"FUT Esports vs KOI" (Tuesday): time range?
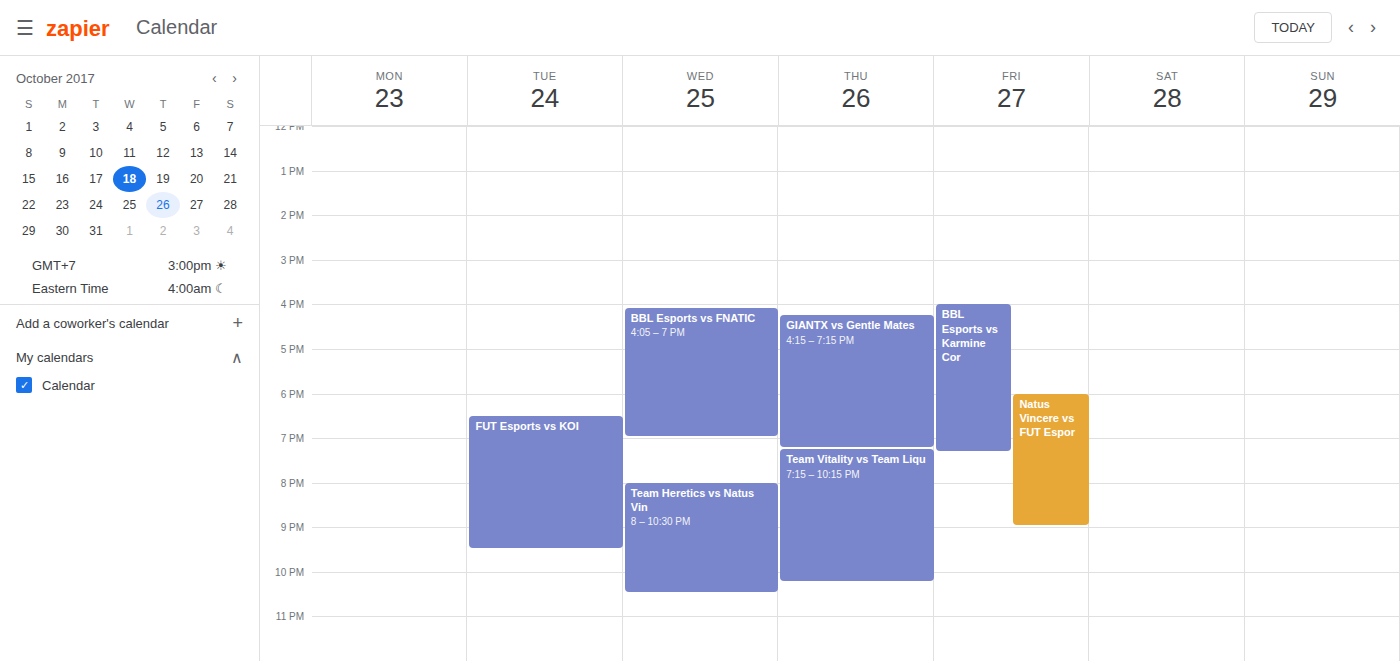
6:30 PM to 9:30 PM